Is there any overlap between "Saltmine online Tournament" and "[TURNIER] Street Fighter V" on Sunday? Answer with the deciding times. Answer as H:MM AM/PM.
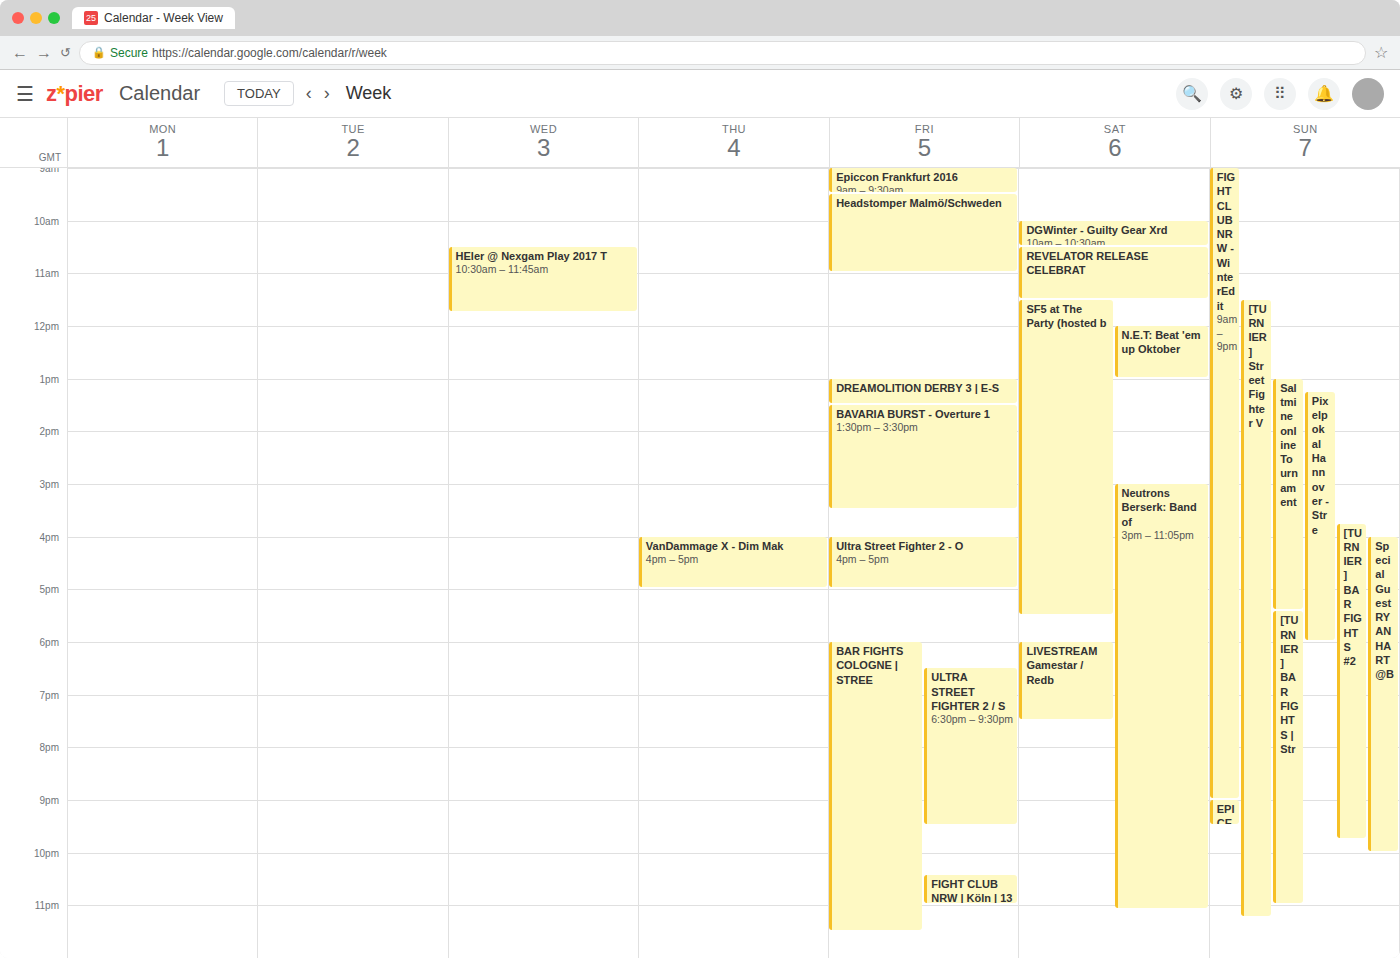
"Saltmine online Tournament" runs 1:00 PM to 5:25 PM, inside "[TURNIER] Street Fighter V" -- they overlap.